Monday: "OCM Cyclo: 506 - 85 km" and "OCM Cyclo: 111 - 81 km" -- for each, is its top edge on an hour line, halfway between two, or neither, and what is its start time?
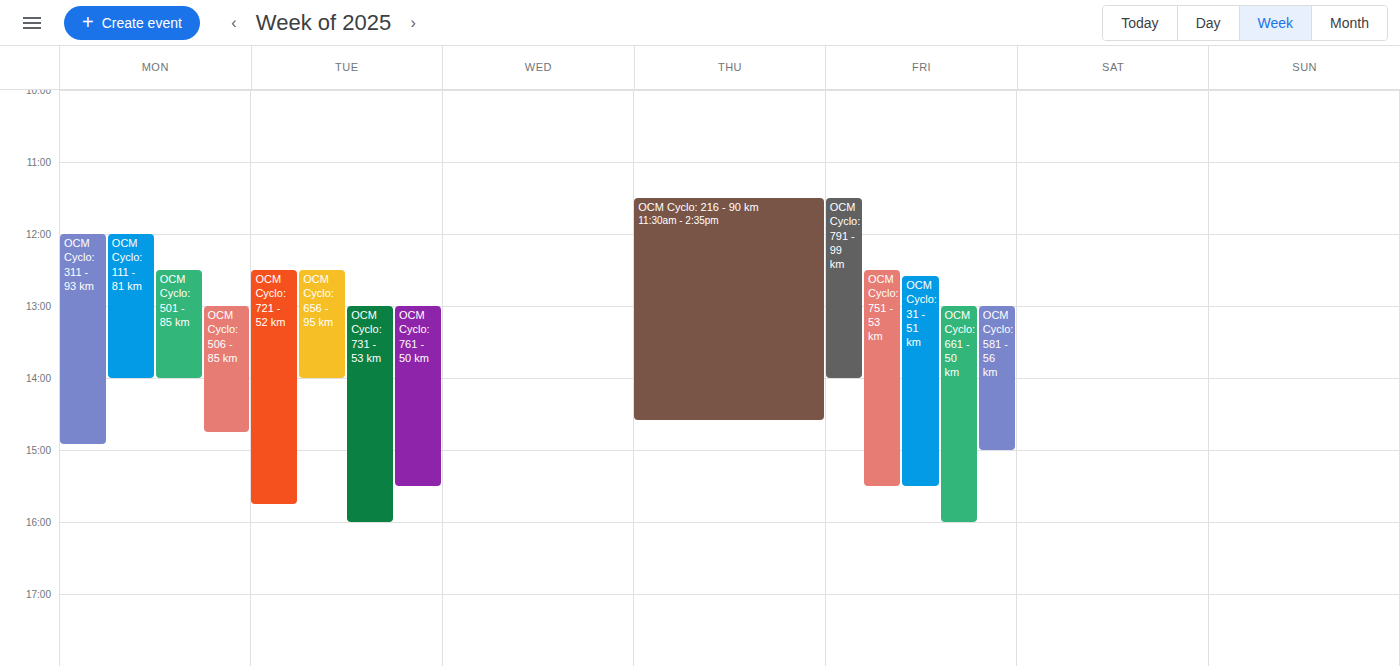
"OCM Cyclo: 506 - 85 km": 1:00 PM, exactly on the 1 PM line. "OCM Cyclo: 111 - 81 km": 12:00 PM, exactly on the 12 PM line.